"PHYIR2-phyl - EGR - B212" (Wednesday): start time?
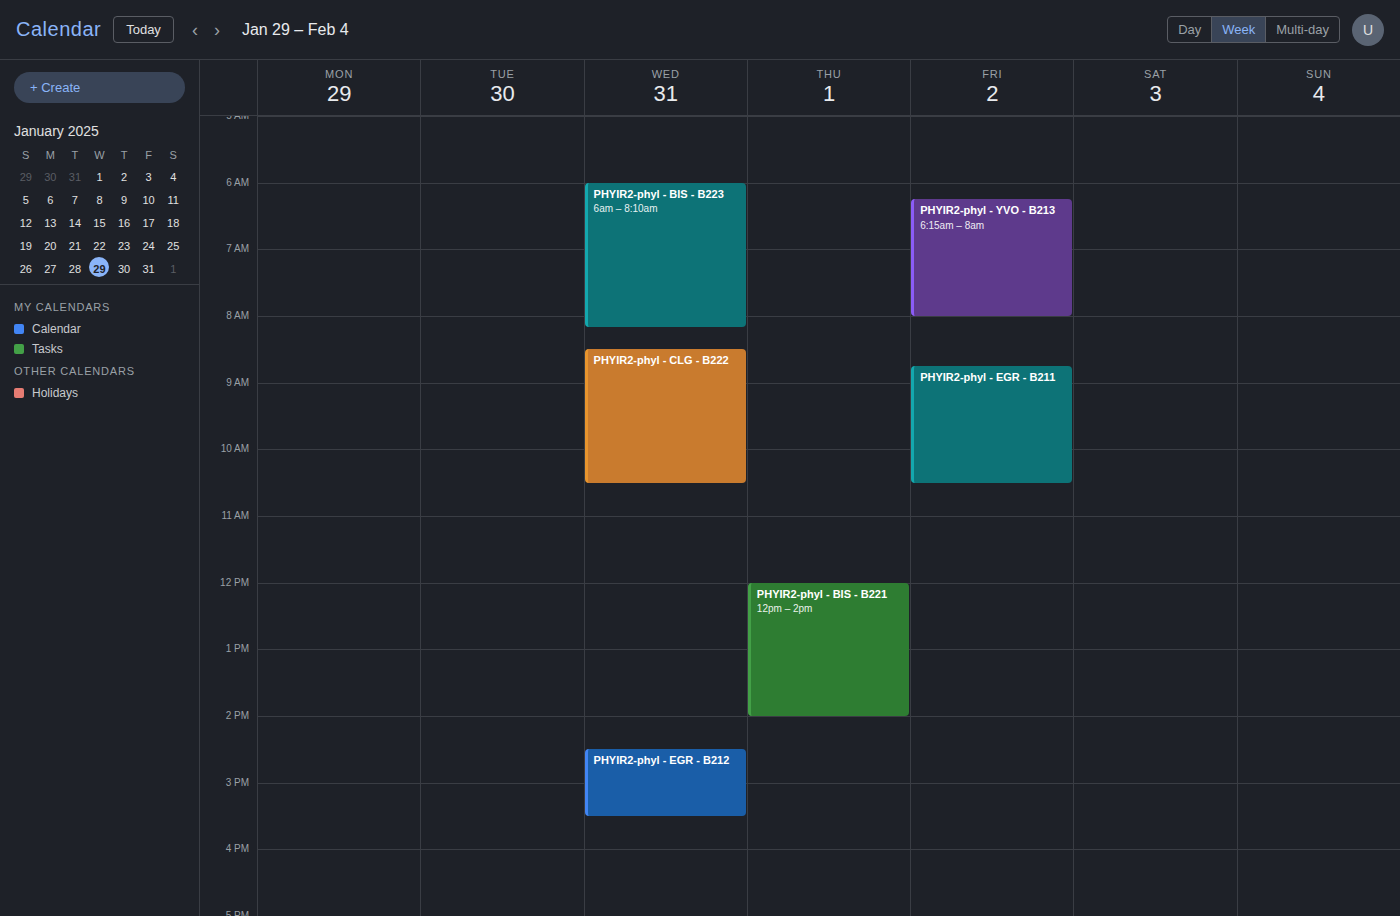
2:30 PM